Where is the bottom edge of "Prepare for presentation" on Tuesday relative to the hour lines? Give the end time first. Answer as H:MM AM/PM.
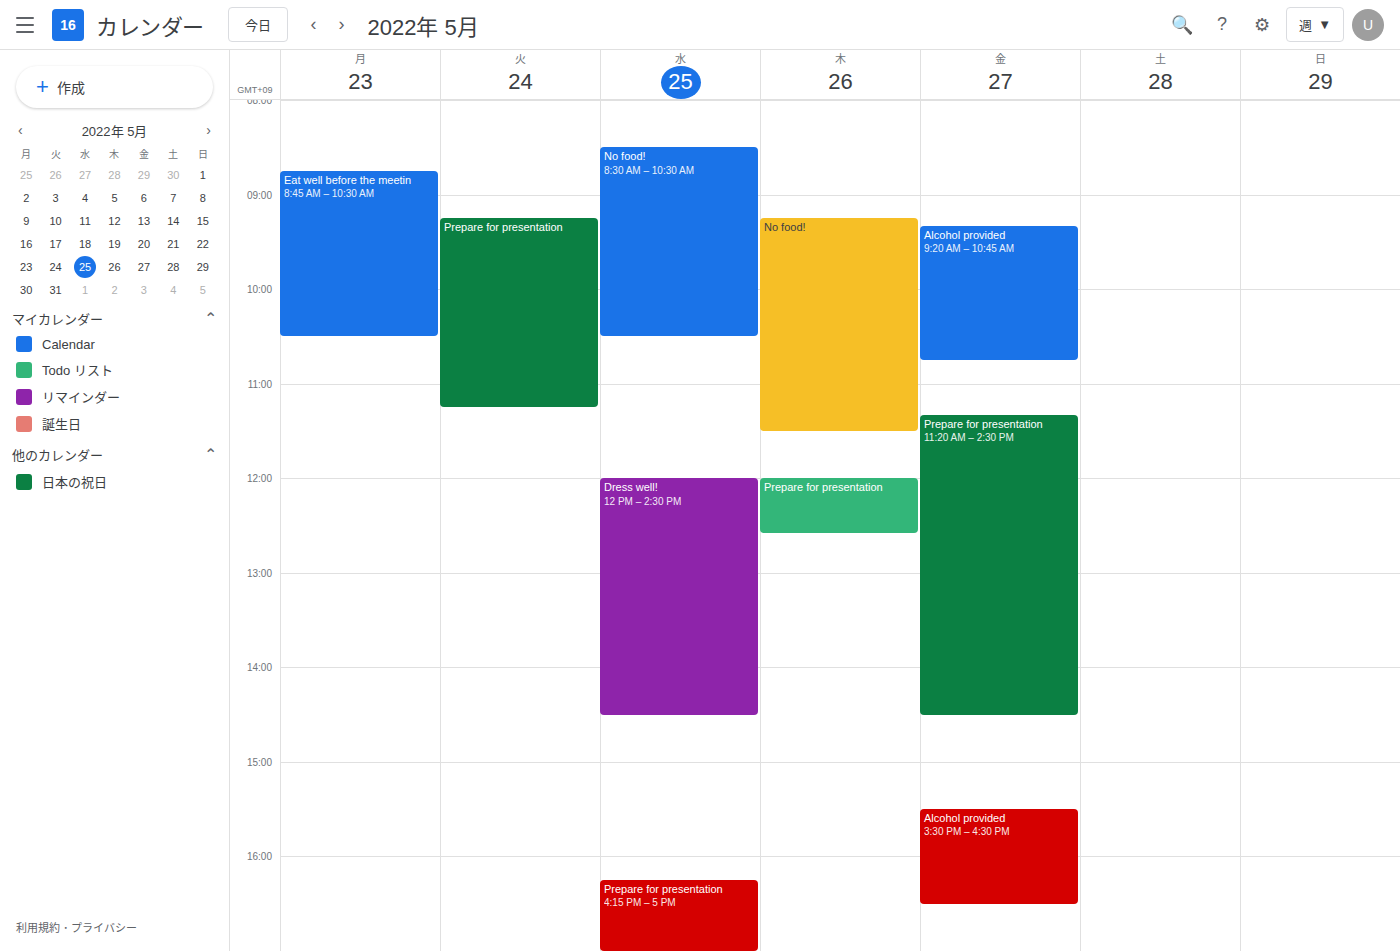
11:15 AM -- neither: a quarter of the way from the 11 AM line to the 12 PM line.